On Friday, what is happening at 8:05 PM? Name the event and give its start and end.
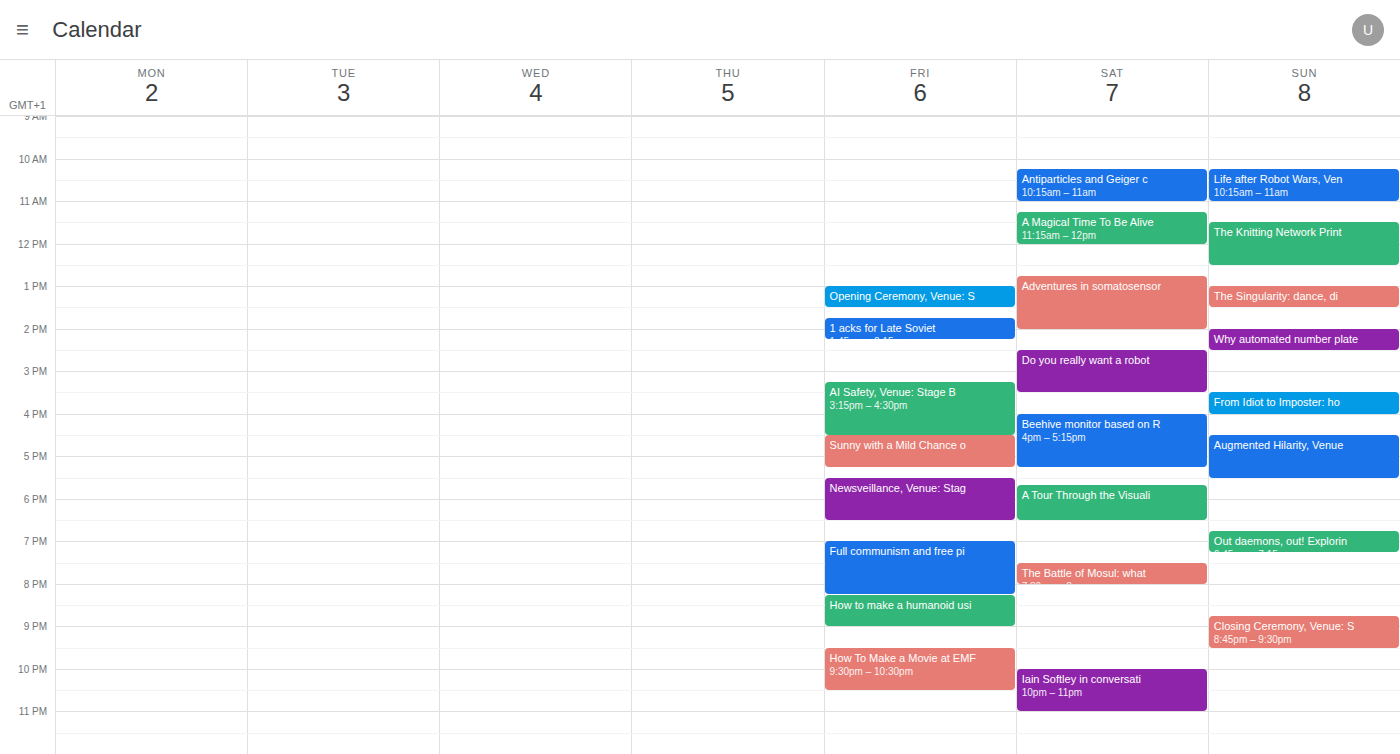
"Full communism and free pi", 7:00 PM to 8:15 PM